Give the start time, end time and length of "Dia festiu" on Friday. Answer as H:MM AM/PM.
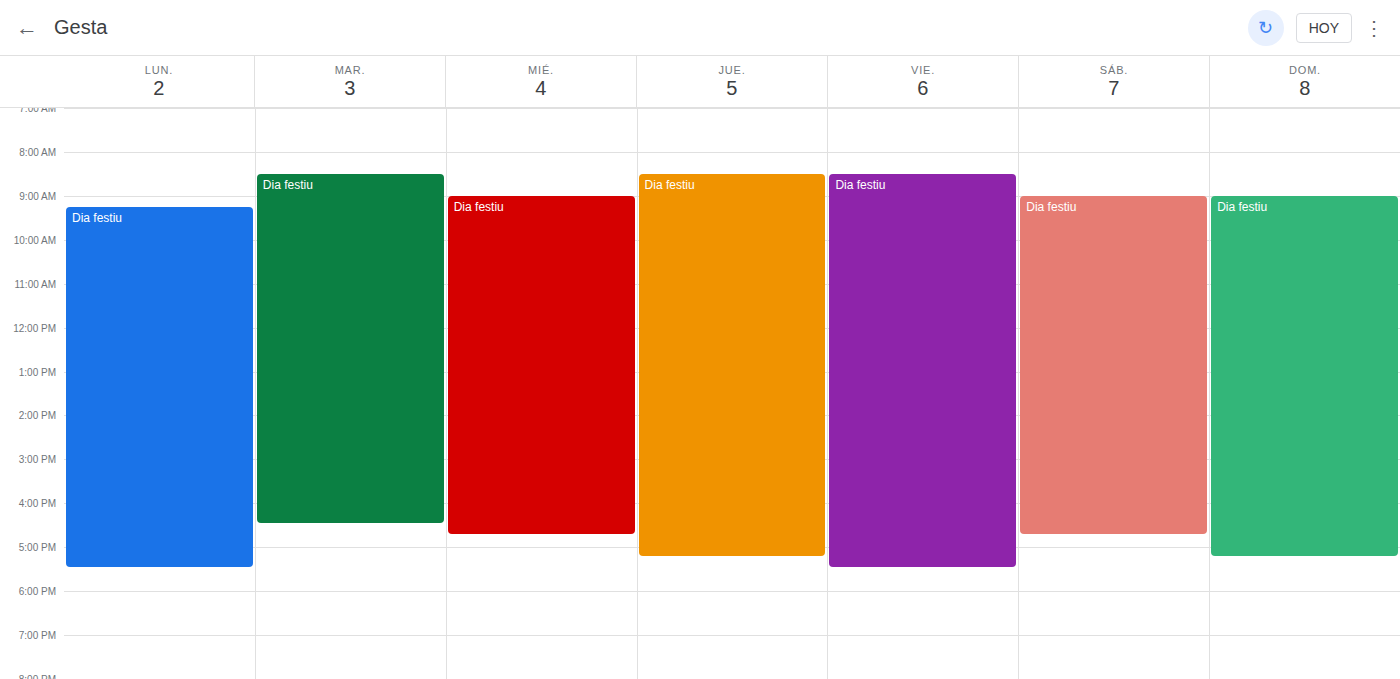
8:30 AM to 5:30 PM, 9 hours